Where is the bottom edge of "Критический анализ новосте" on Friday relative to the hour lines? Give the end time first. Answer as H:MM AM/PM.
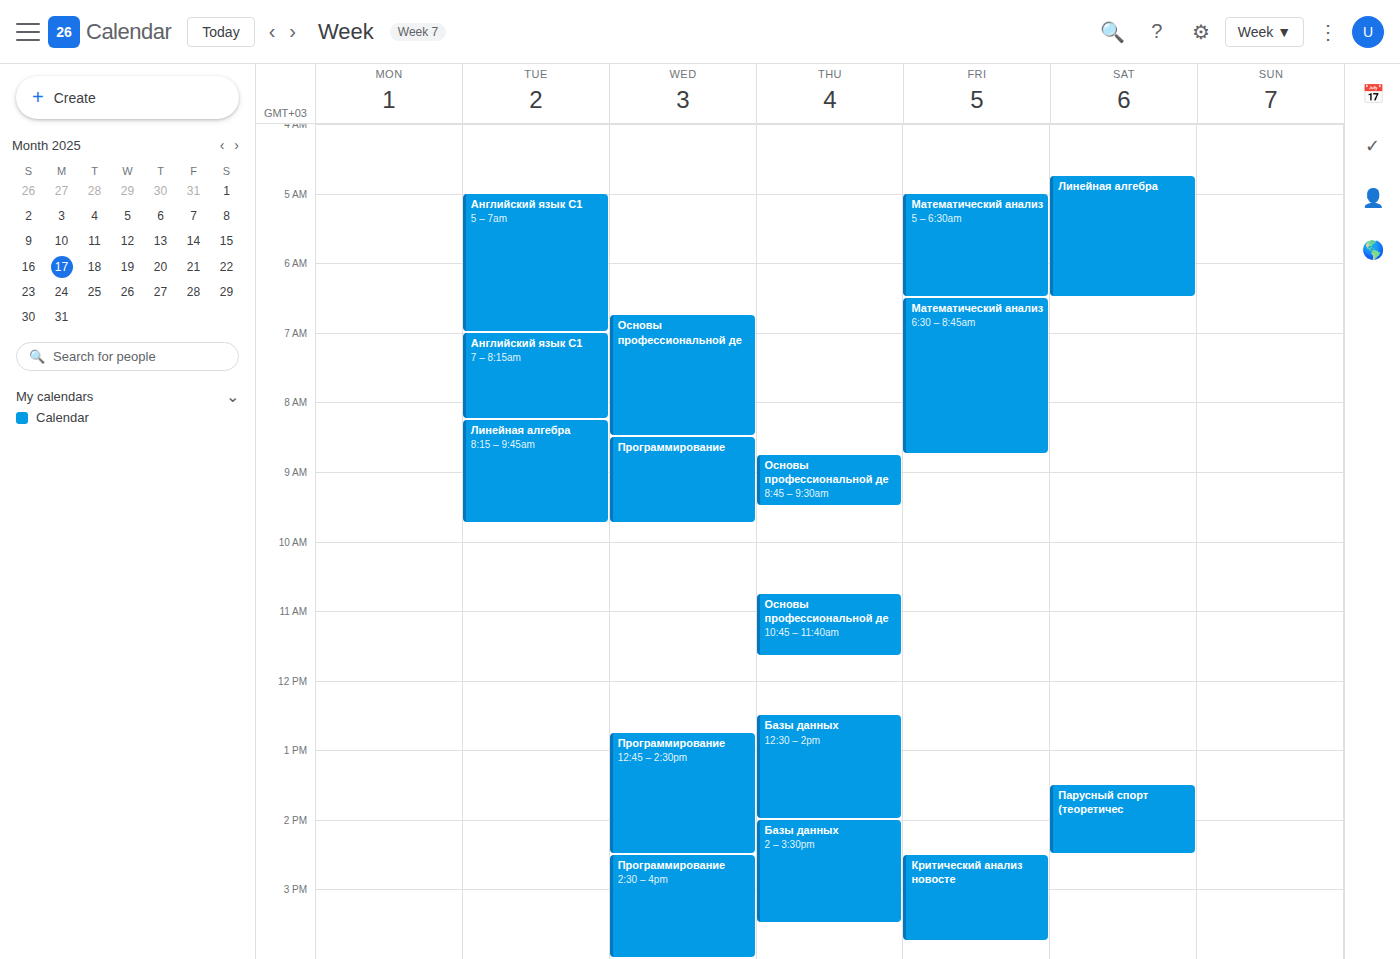
3:45 PM -- neither: three quarters of the way from the 3 PM line to the 4 PM line.